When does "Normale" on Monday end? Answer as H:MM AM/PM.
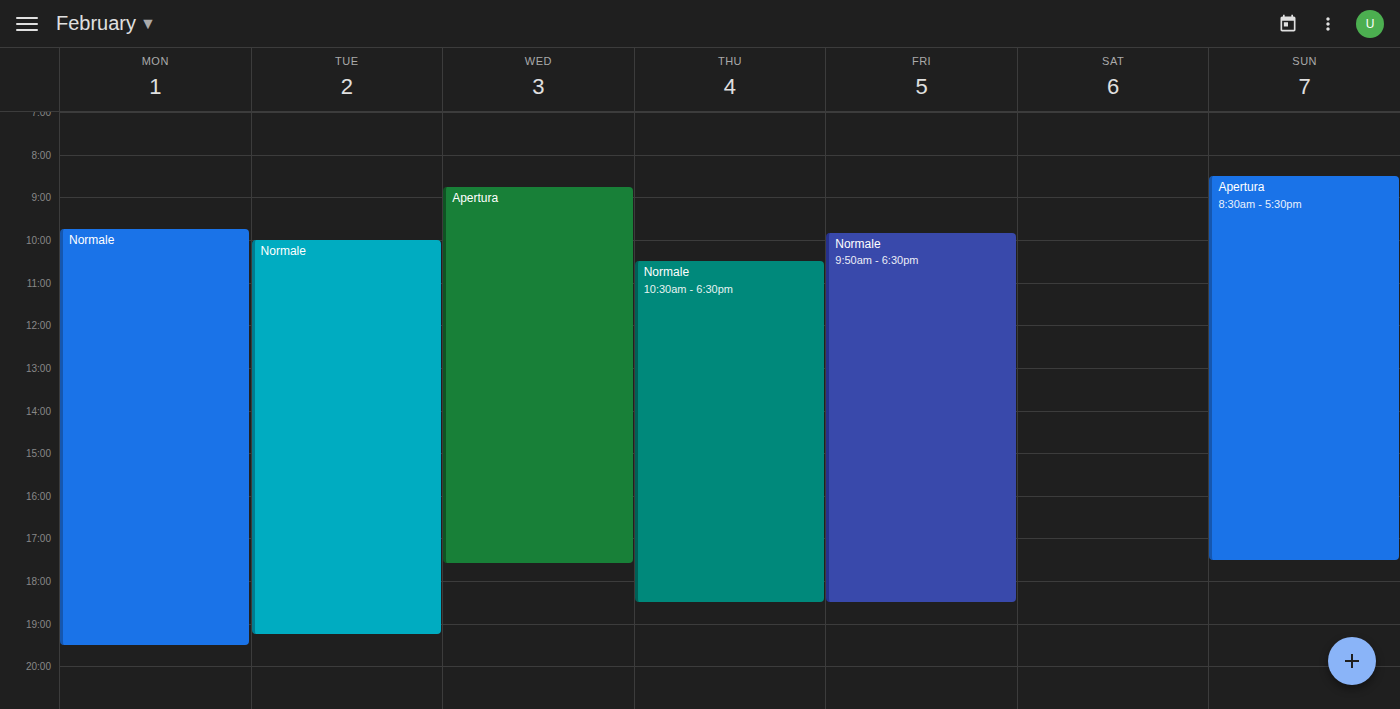
7:30 PM